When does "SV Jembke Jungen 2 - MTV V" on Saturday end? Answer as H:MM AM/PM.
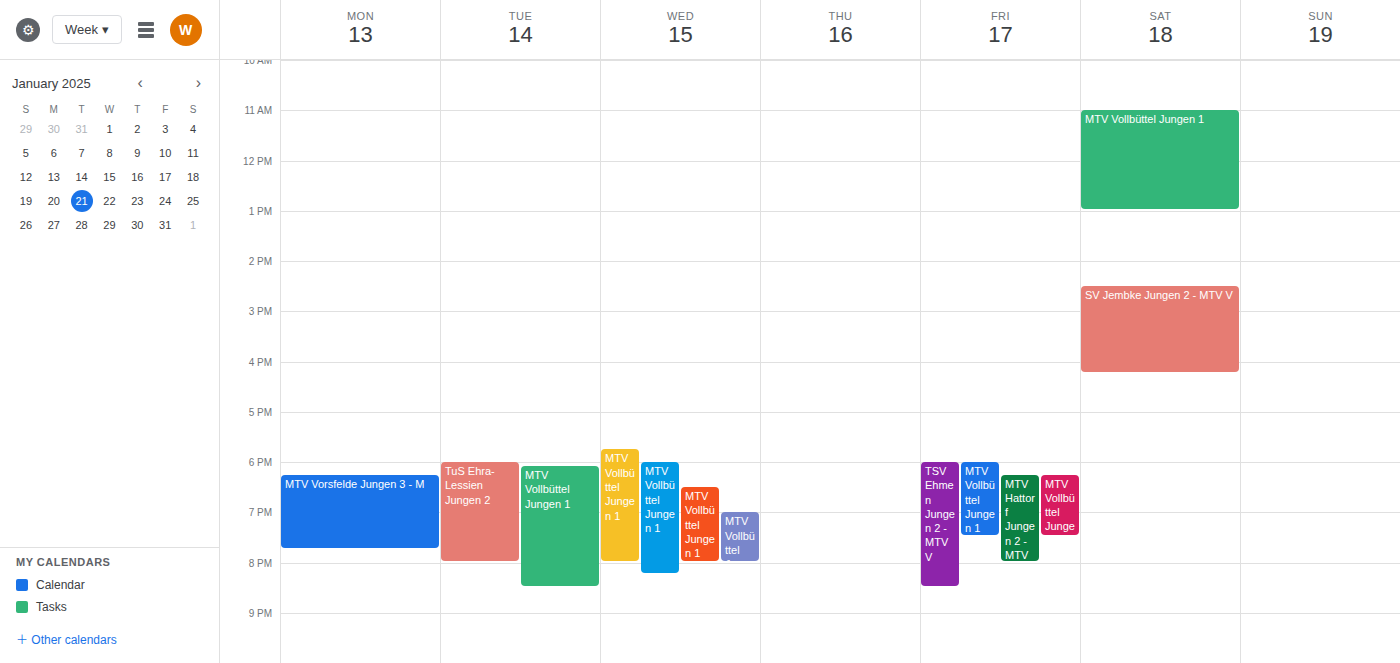
4:15 PM